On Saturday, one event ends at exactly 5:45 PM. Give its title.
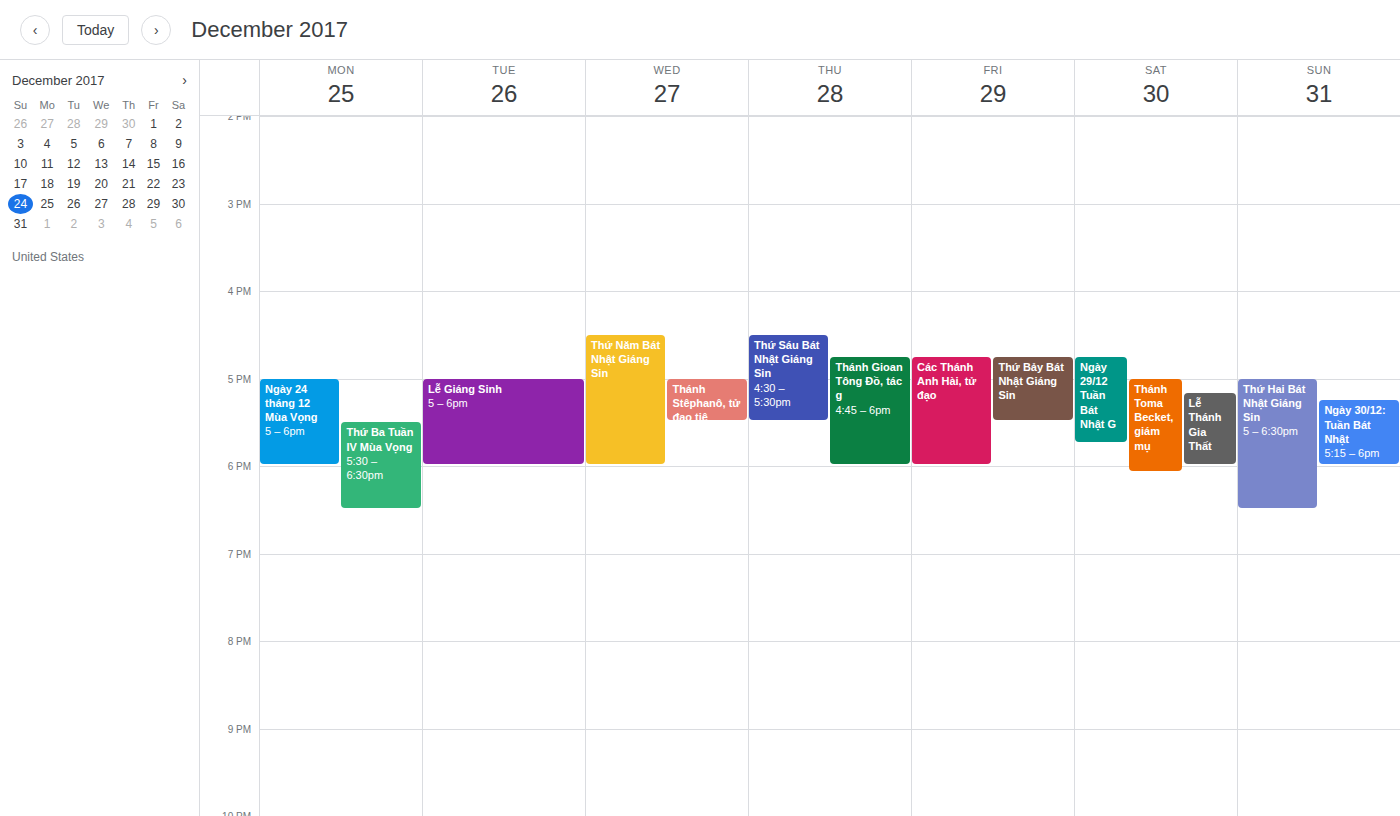
"Ngày 29/12 Tuần Bát Nhật G"